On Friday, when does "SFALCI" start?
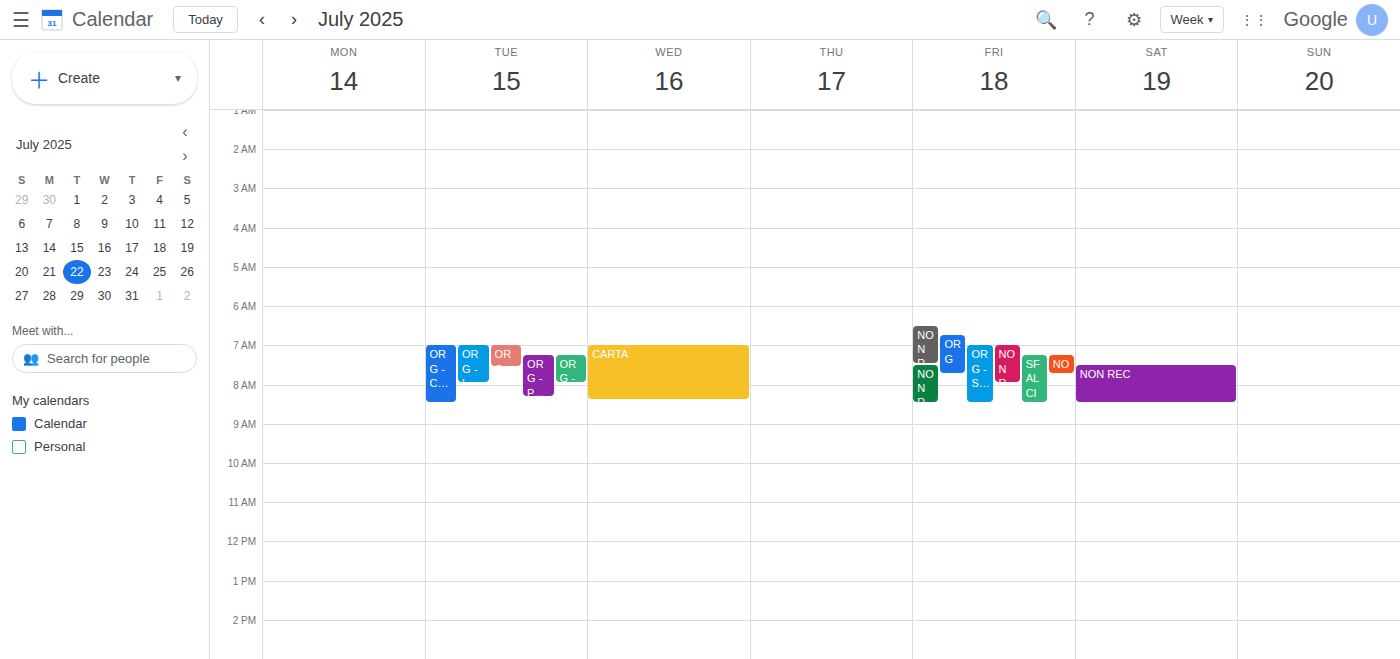
7:15 AM